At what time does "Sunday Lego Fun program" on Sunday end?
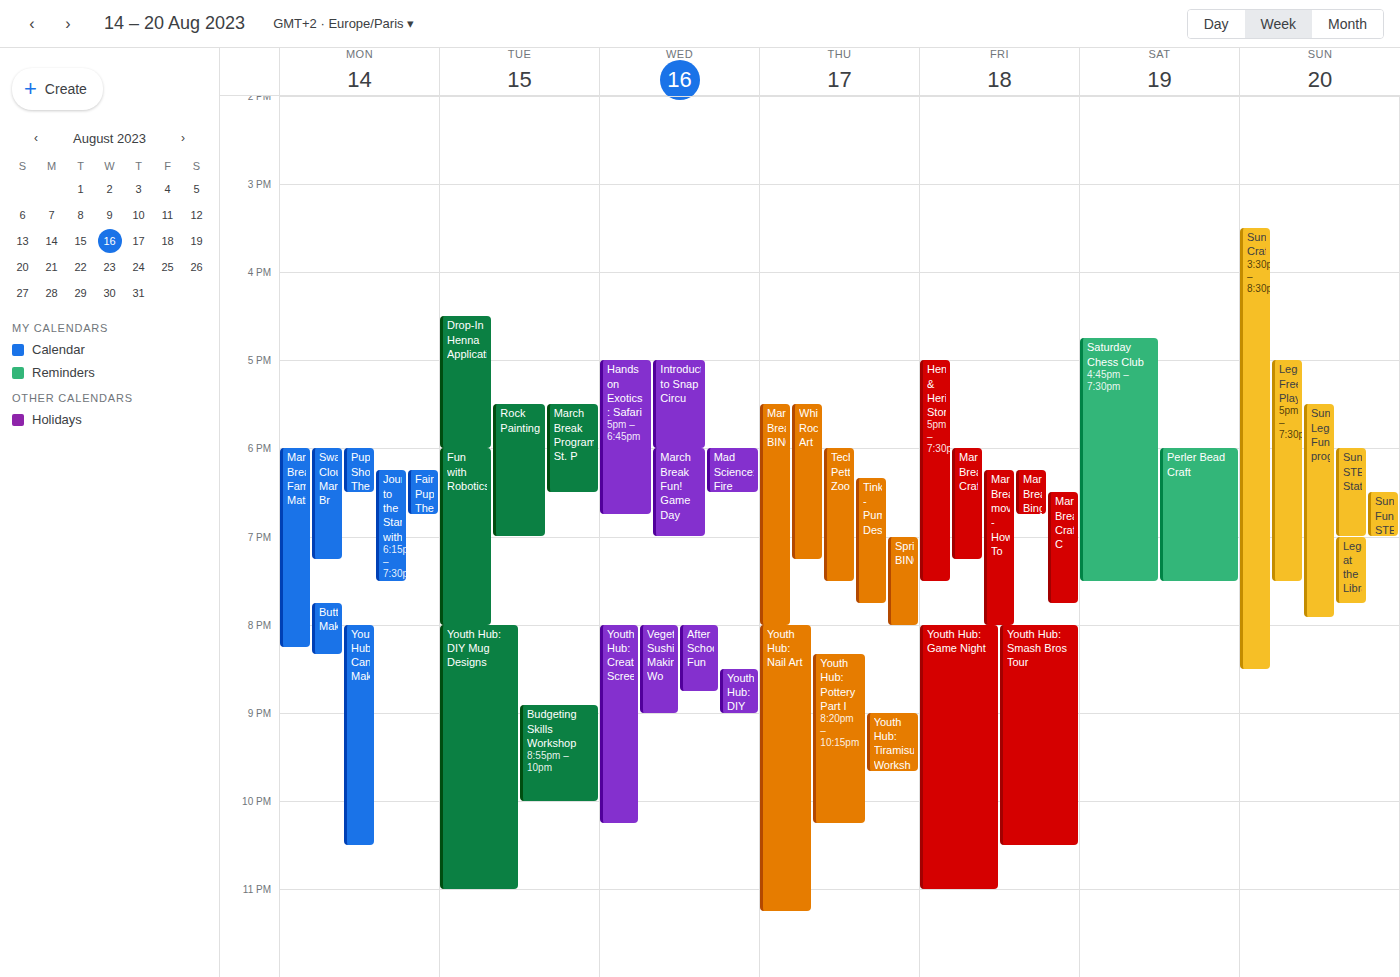
19:55